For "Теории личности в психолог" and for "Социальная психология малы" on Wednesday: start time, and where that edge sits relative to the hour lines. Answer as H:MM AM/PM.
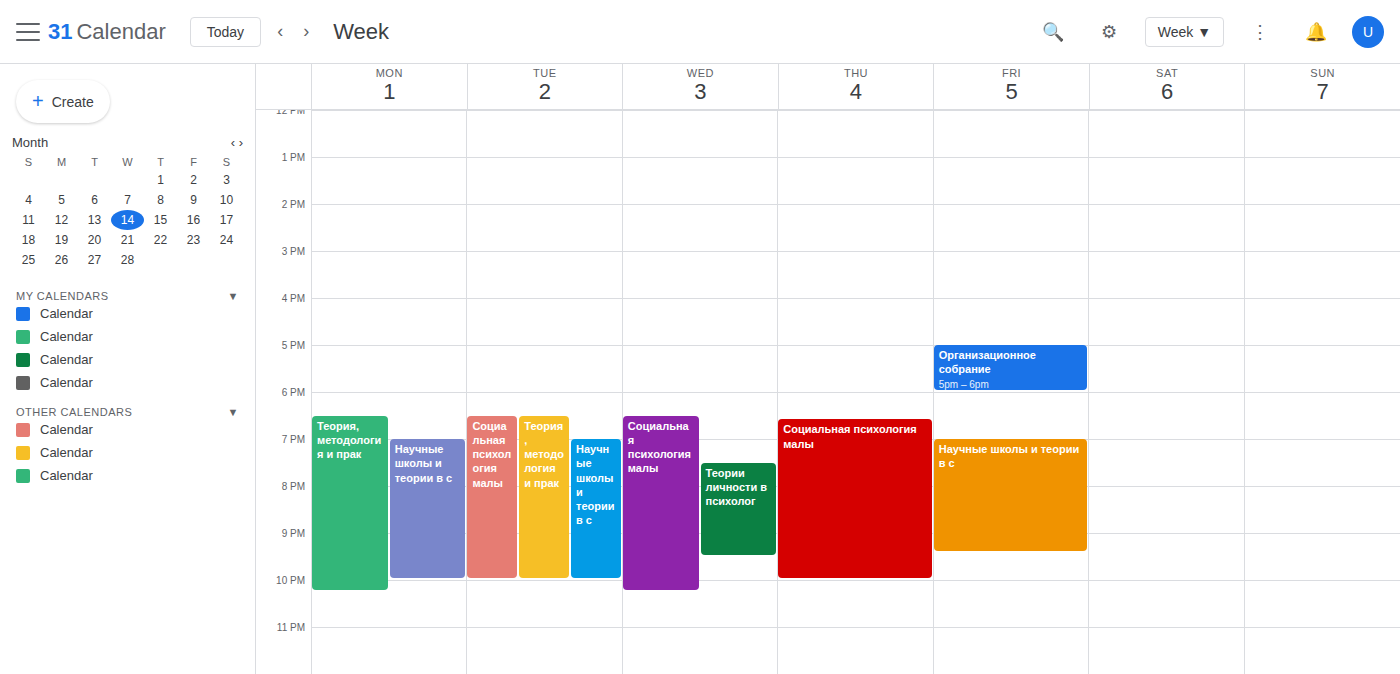
"Теории личности в психолог": 7:30 PM, halfway between the 7 PM and 8 PM lines. "Социальная психология малы": 6:30 PM, halfway between the 6 PM and 7 PM lines.